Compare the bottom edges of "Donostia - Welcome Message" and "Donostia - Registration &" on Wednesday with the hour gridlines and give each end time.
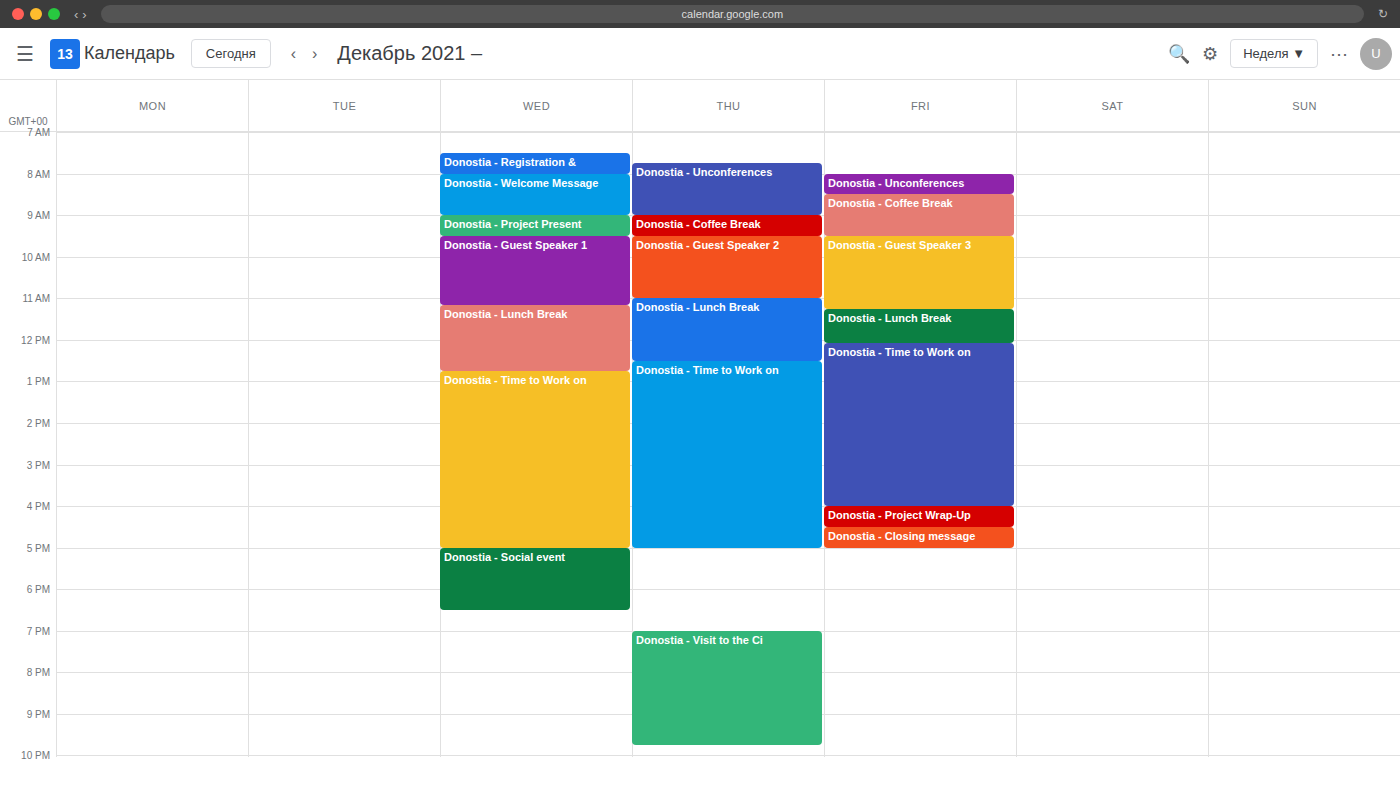
"Donostia - Welcome Message": 9:00 AM, exactly on the 9 AM line. "Donostia - Registration &": 8:00 AM, exactly on the 8 AM line.